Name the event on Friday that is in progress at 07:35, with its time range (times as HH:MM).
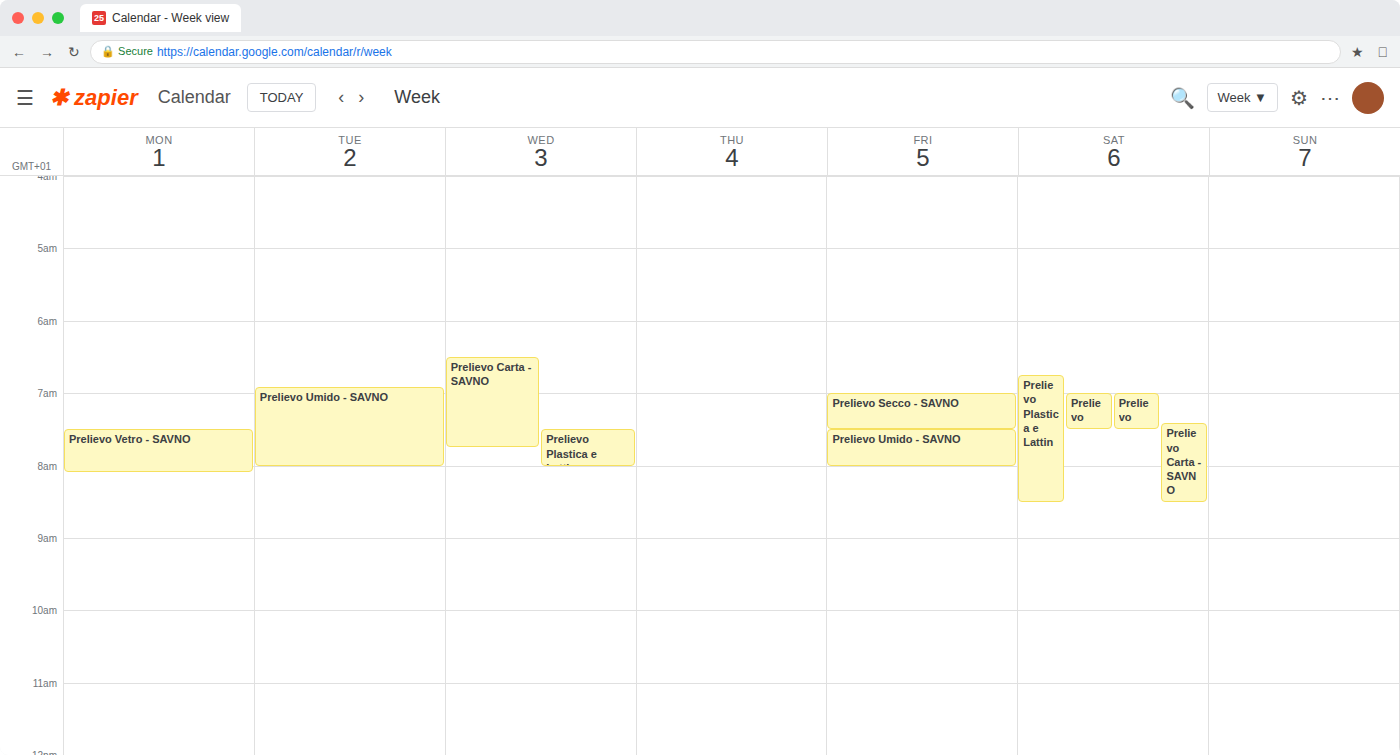
"Prelievo Umido - SAVNO", 07:30 to 08:00